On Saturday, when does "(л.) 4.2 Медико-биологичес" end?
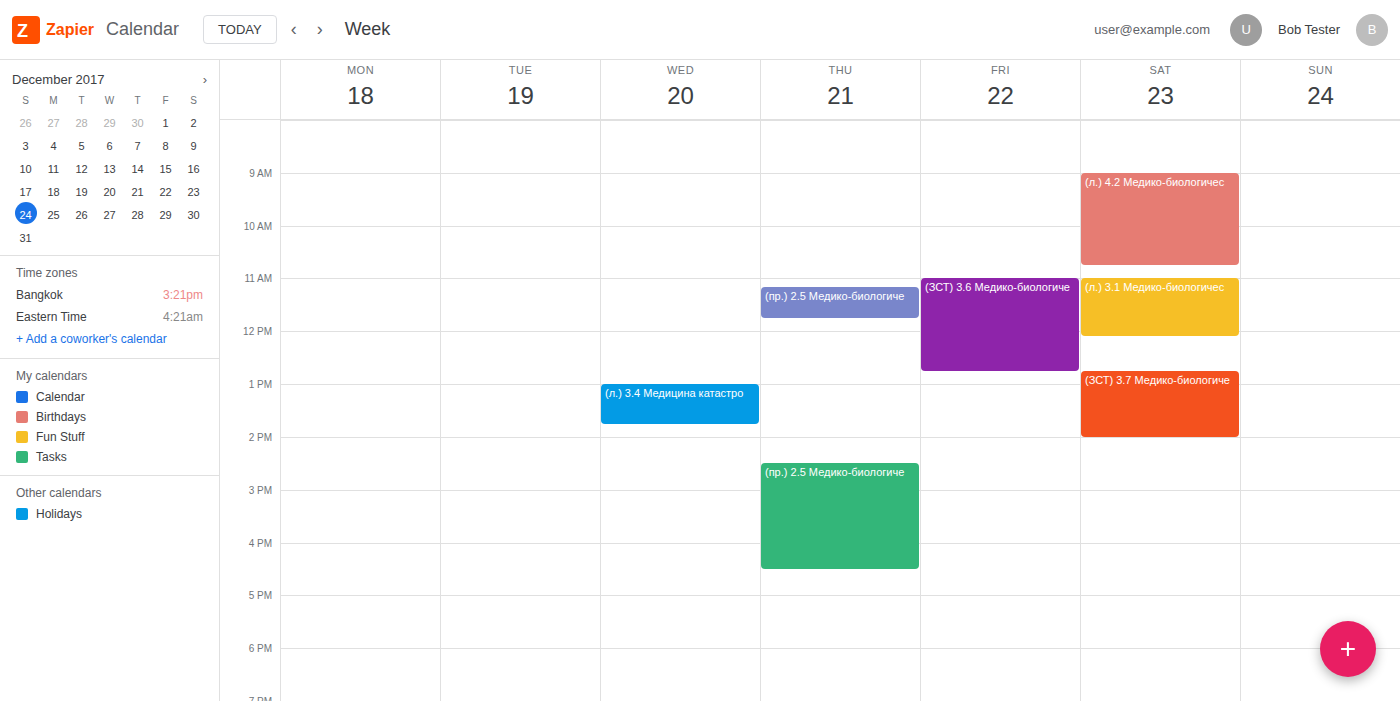
10:45 AM